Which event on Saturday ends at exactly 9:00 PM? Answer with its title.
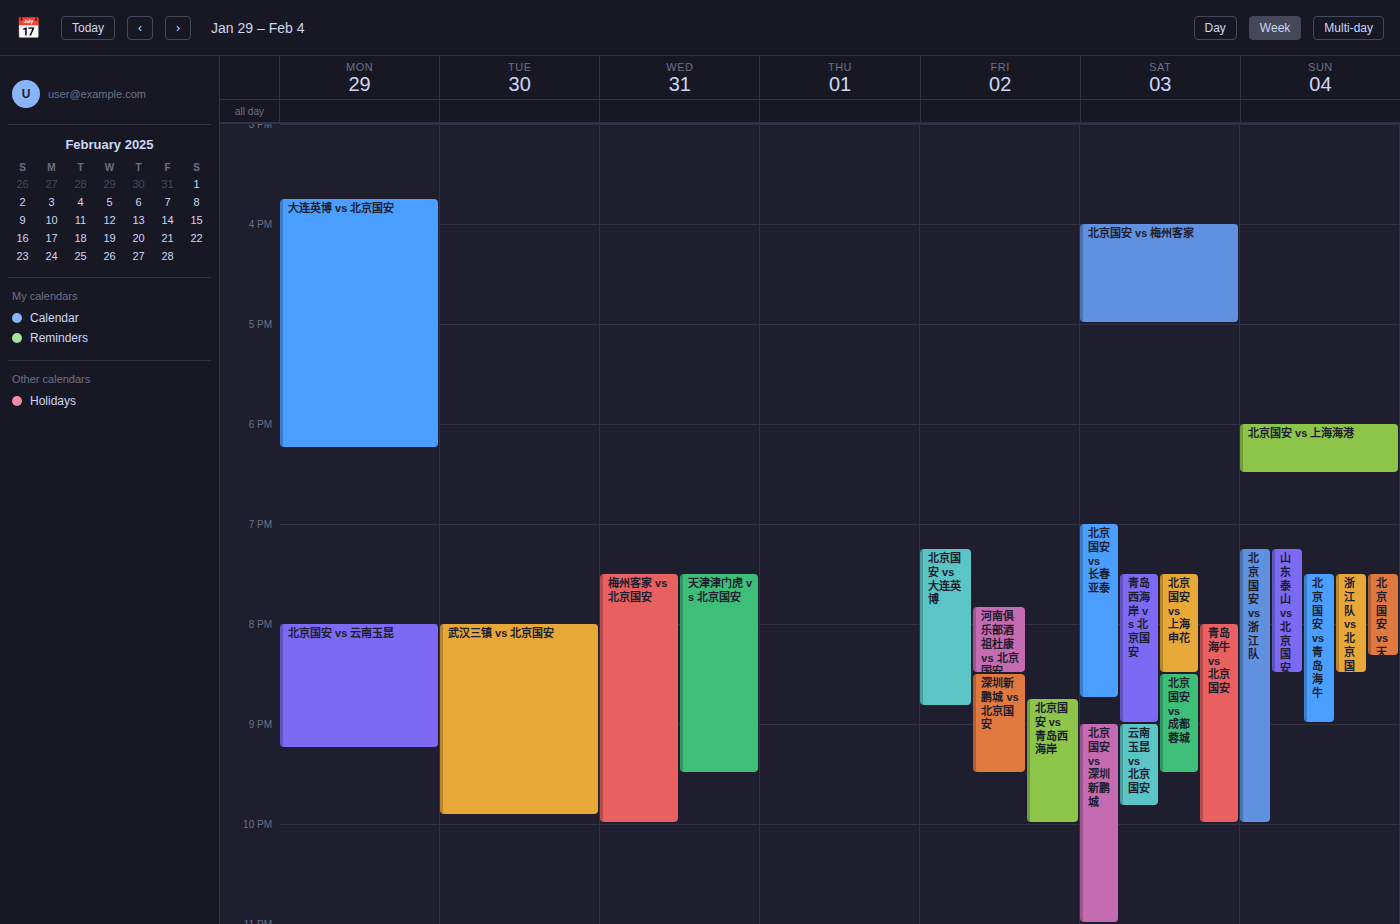
"青岛西海岸 vs 北京国安"